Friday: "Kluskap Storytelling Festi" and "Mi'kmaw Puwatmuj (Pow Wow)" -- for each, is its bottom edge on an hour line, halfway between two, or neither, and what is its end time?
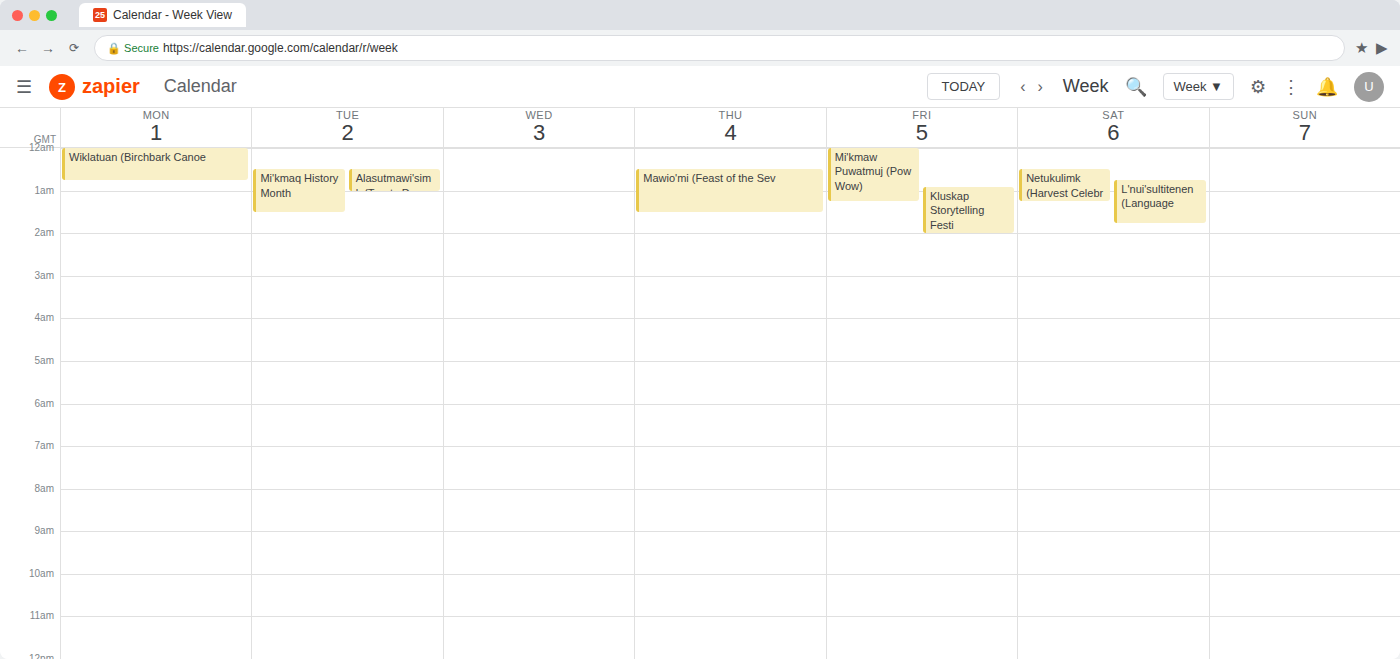
"Kluskap Storytelling Festi": 02:00, exactly on the 02:00 line. "Mi'kmaw Puwatmuj (Pow Wow)": 01:15, neither: a quarter of the way from the 01:00 line to the 02:00 line.